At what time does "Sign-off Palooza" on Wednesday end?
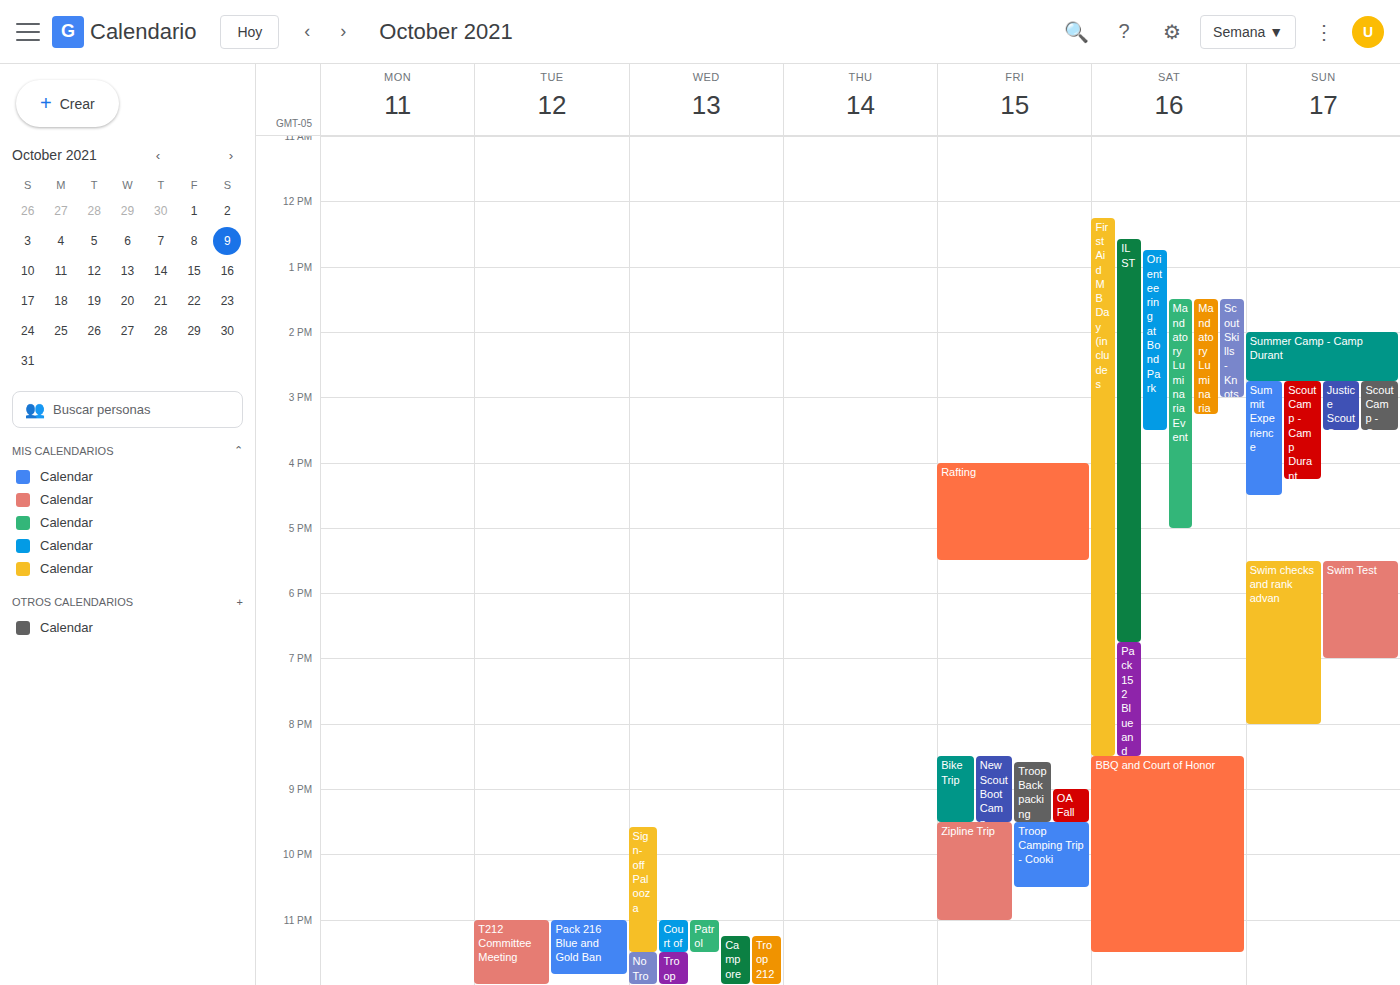
11:30 PM